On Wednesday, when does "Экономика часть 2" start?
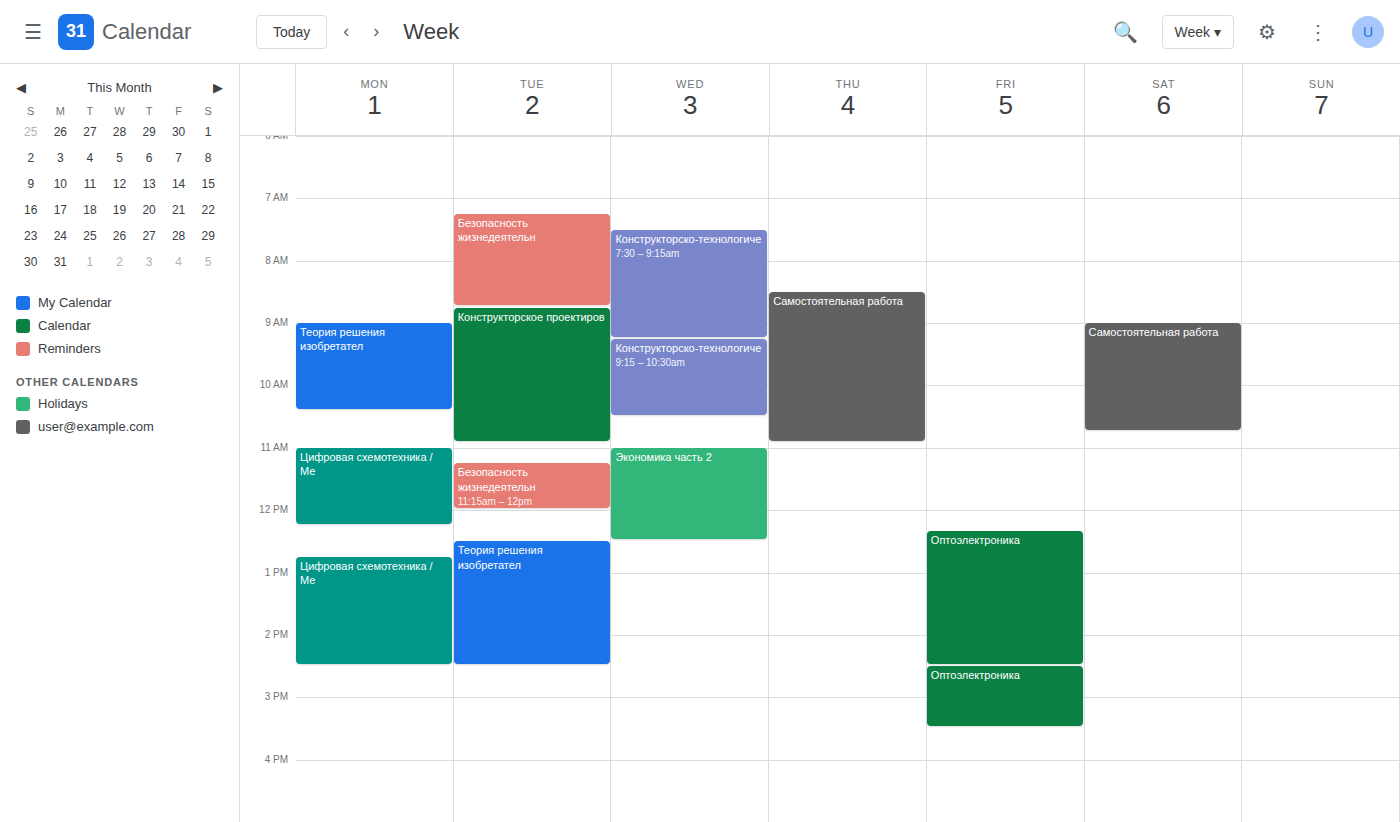
11:00 AM